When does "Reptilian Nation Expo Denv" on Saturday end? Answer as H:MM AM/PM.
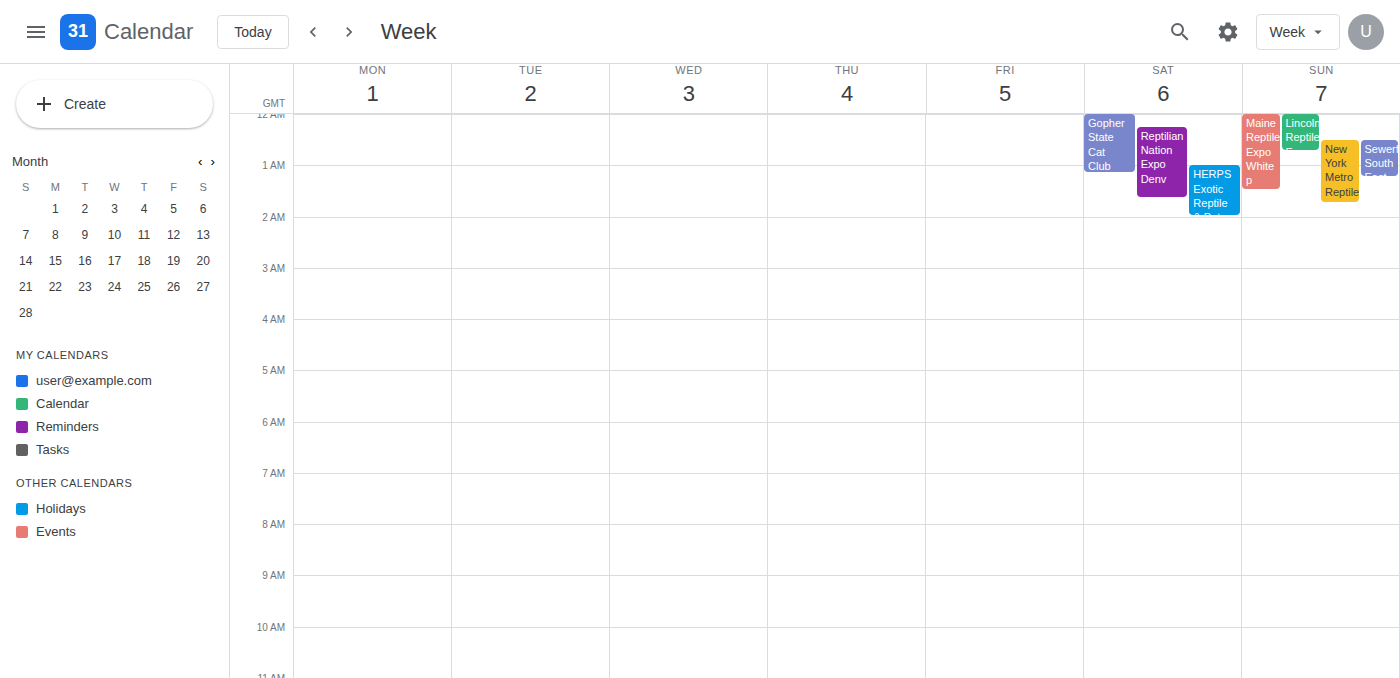
1:40 AM